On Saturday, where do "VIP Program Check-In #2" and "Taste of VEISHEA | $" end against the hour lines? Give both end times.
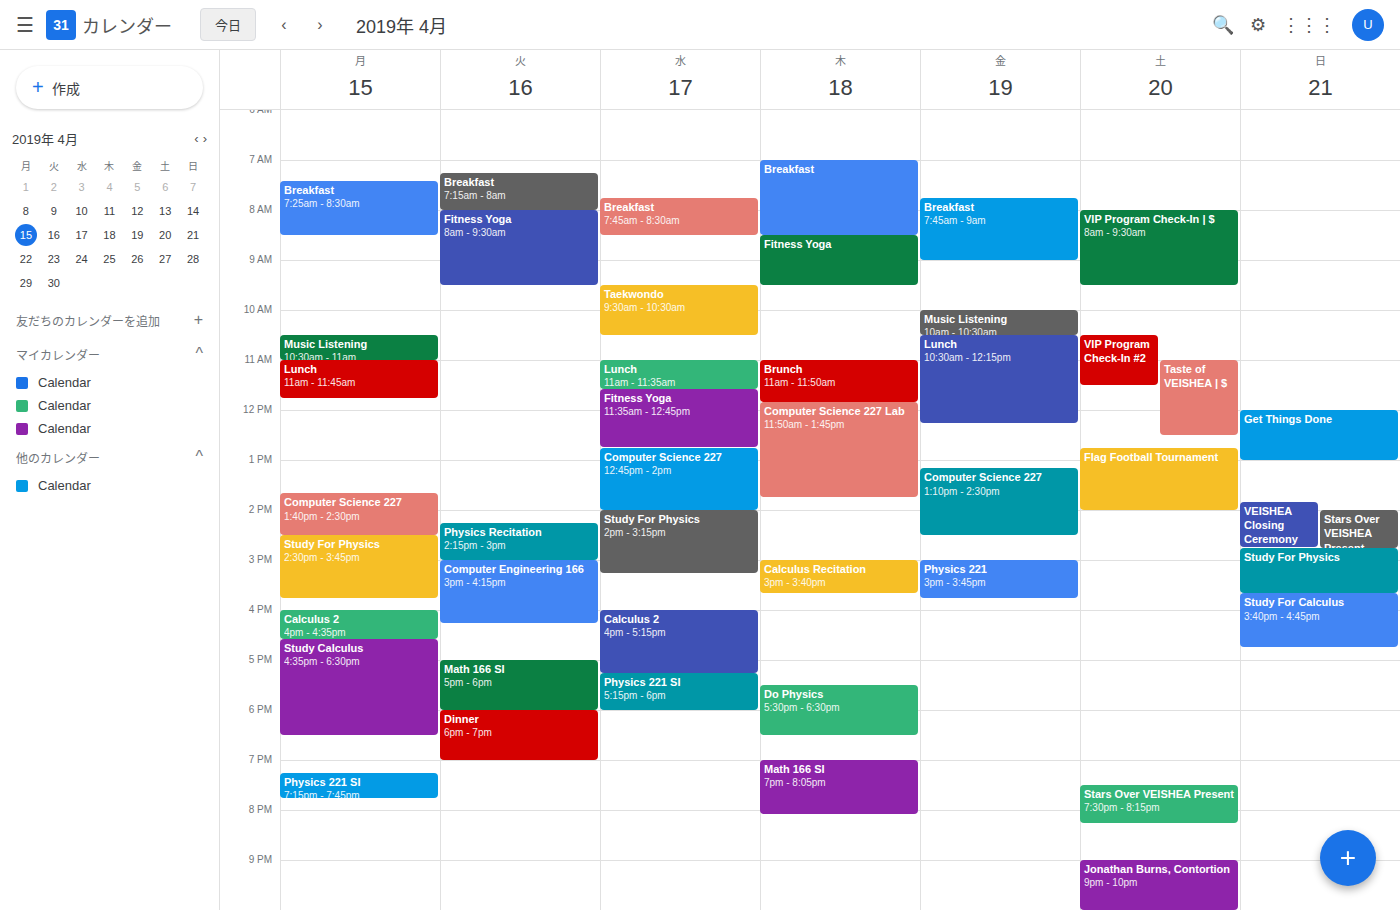
"VIP Program Check-In #2": 11:30, halfway between the 11:00 and 12:00 lines. "Taste of VEISHEA | $": 12:30, halfway between the 12:00 and 13:00 lines.